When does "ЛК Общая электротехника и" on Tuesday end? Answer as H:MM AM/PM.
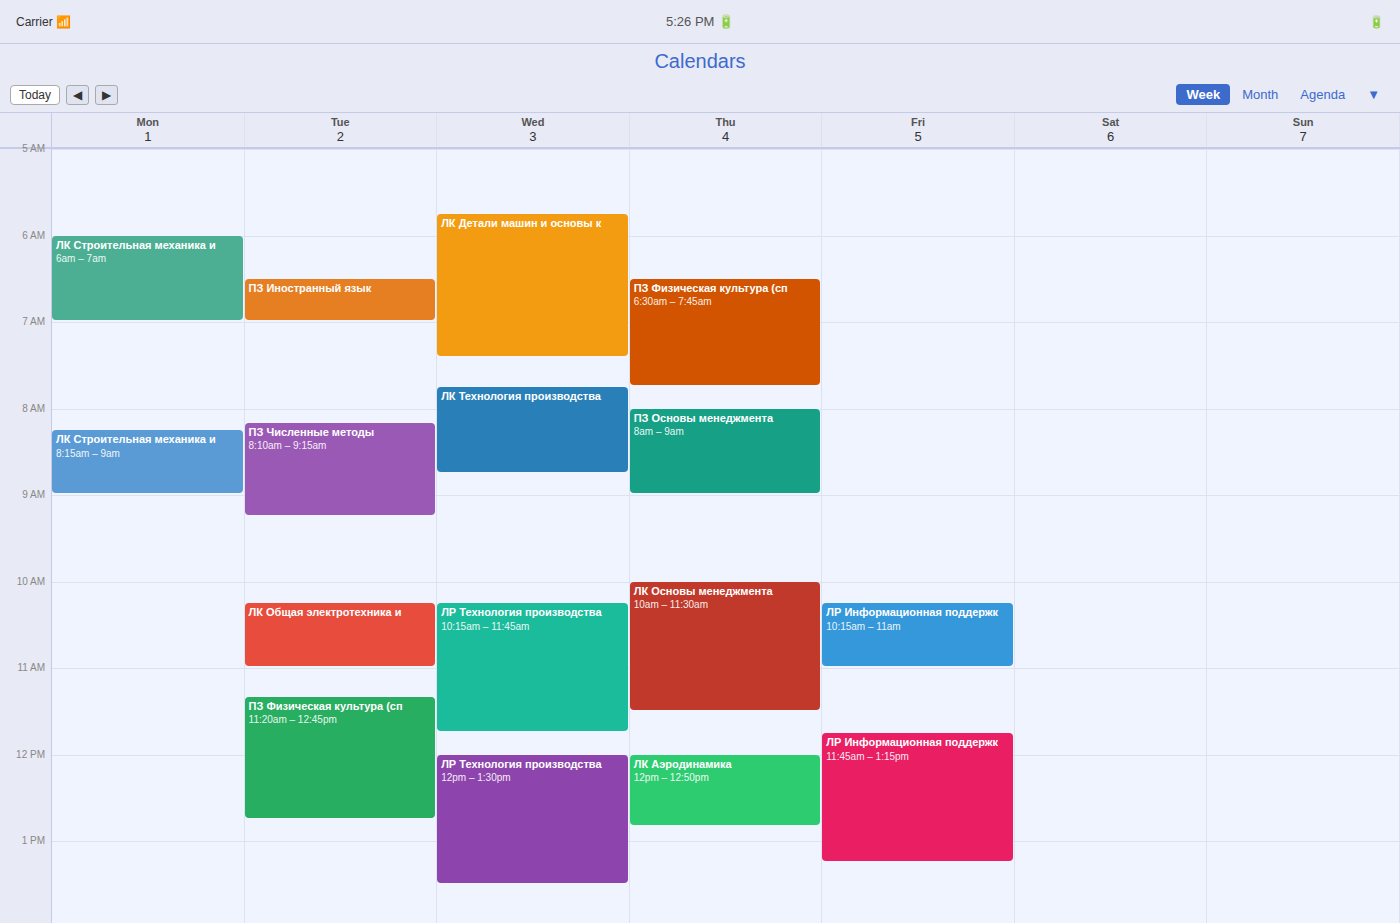
11:00 AM